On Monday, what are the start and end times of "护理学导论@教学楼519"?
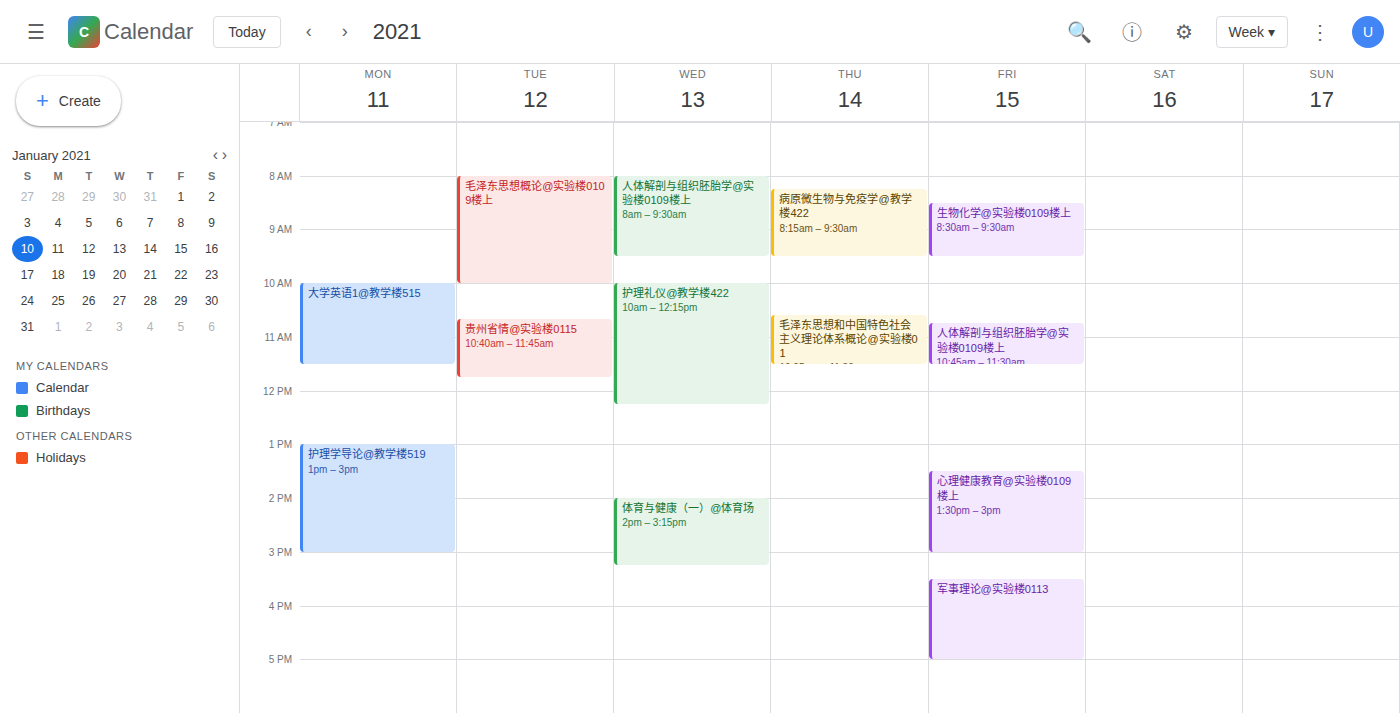
1:00 PM to 3:00 PM